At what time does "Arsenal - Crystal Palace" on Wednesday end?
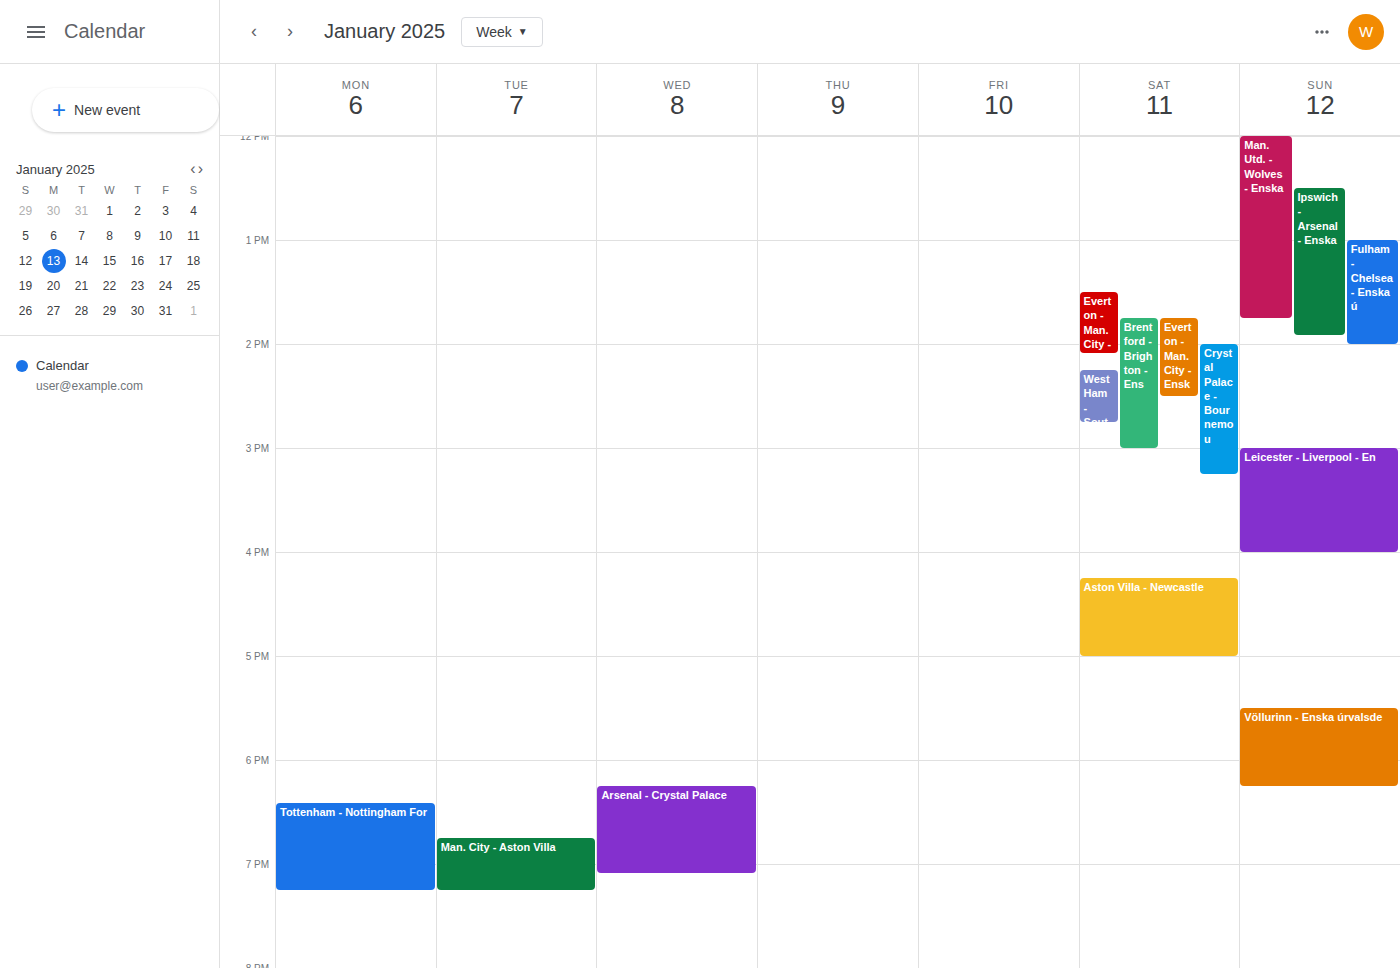
7:05 PM